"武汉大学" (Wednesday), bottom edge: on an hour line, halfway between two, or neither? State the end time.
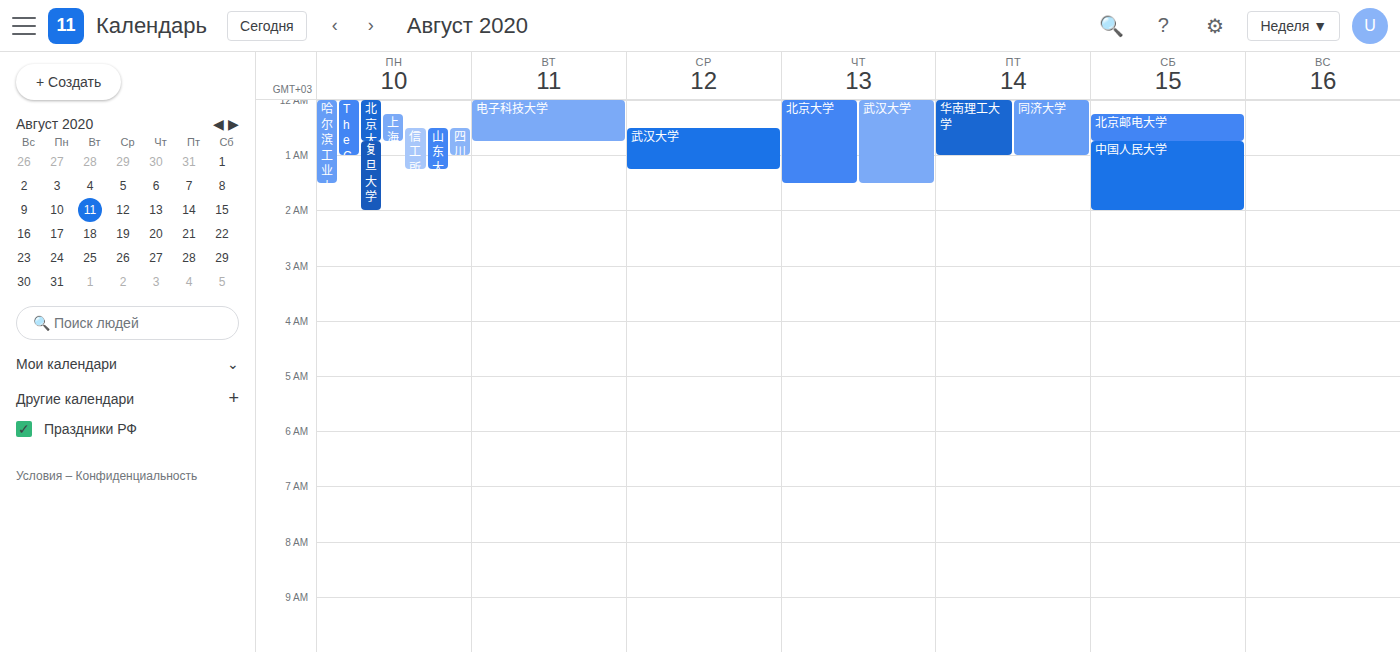
01:15 -- neither: a quarter of the way from the 01:00 line to the 02:00 line.